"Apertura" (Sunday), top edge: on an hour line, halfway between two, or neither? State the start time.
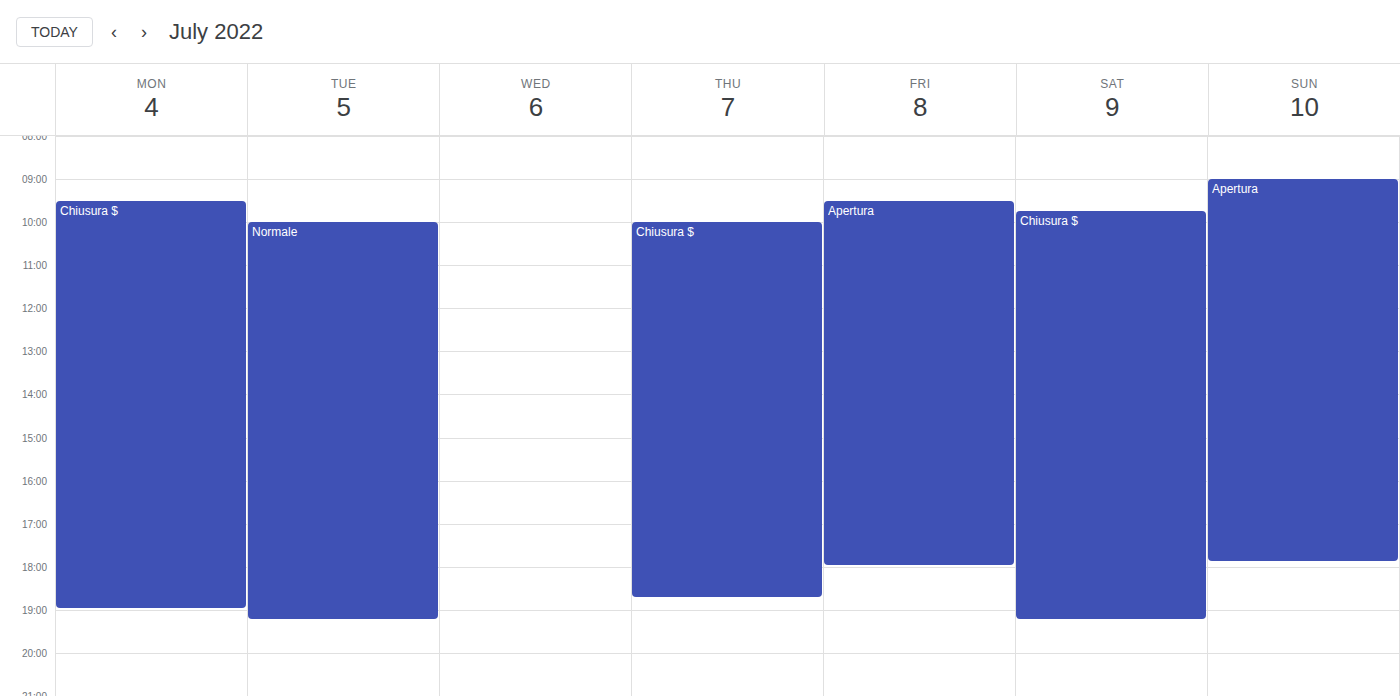
9:00 AM -- exactly on the 9 AM line.